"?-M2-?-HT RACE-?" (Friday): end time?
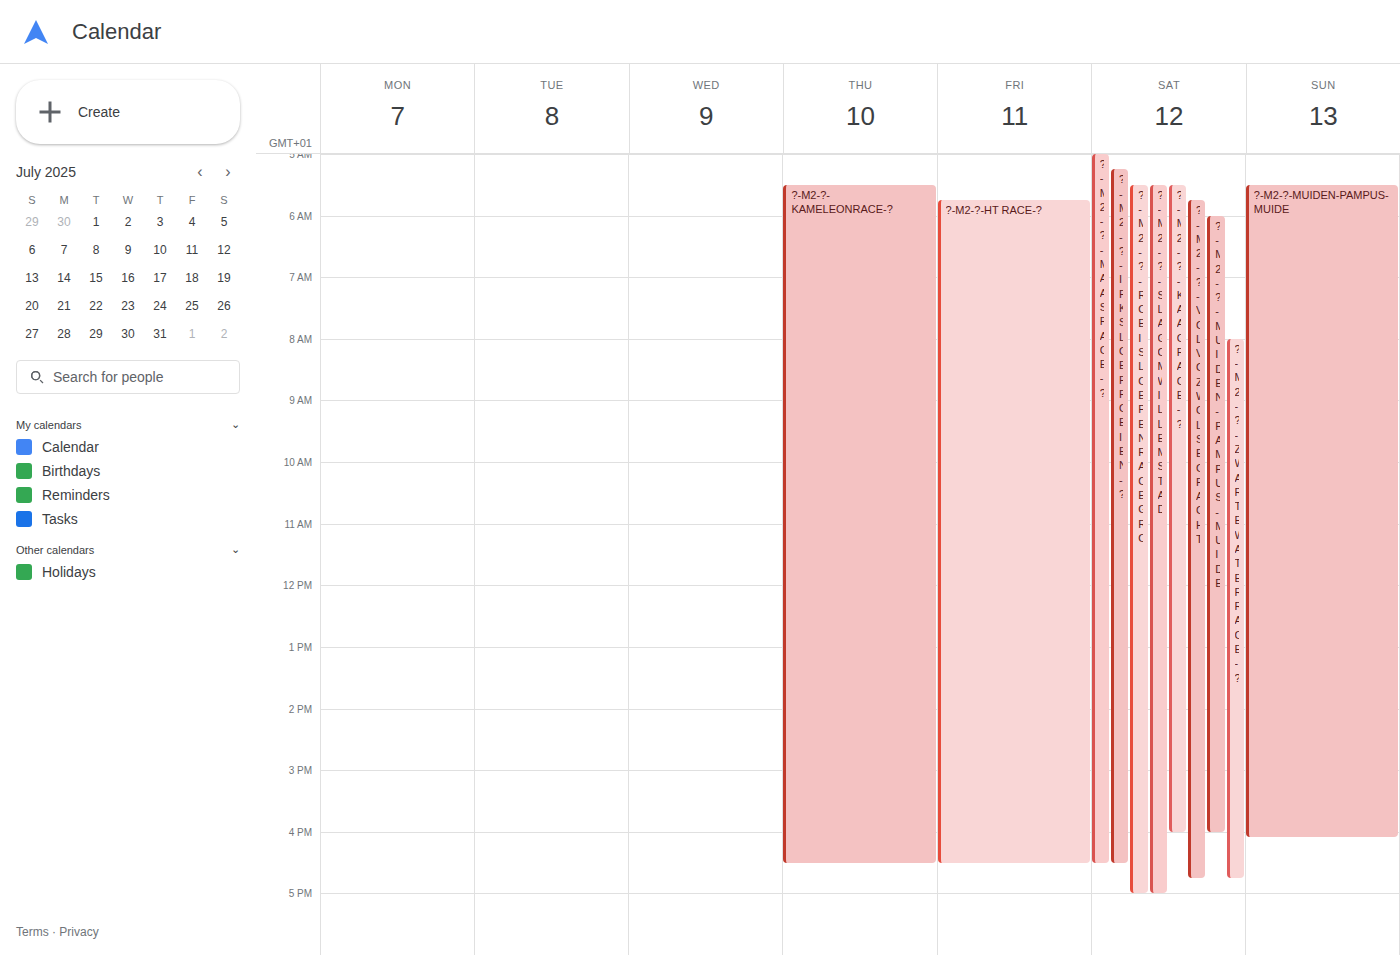
4:30 PM